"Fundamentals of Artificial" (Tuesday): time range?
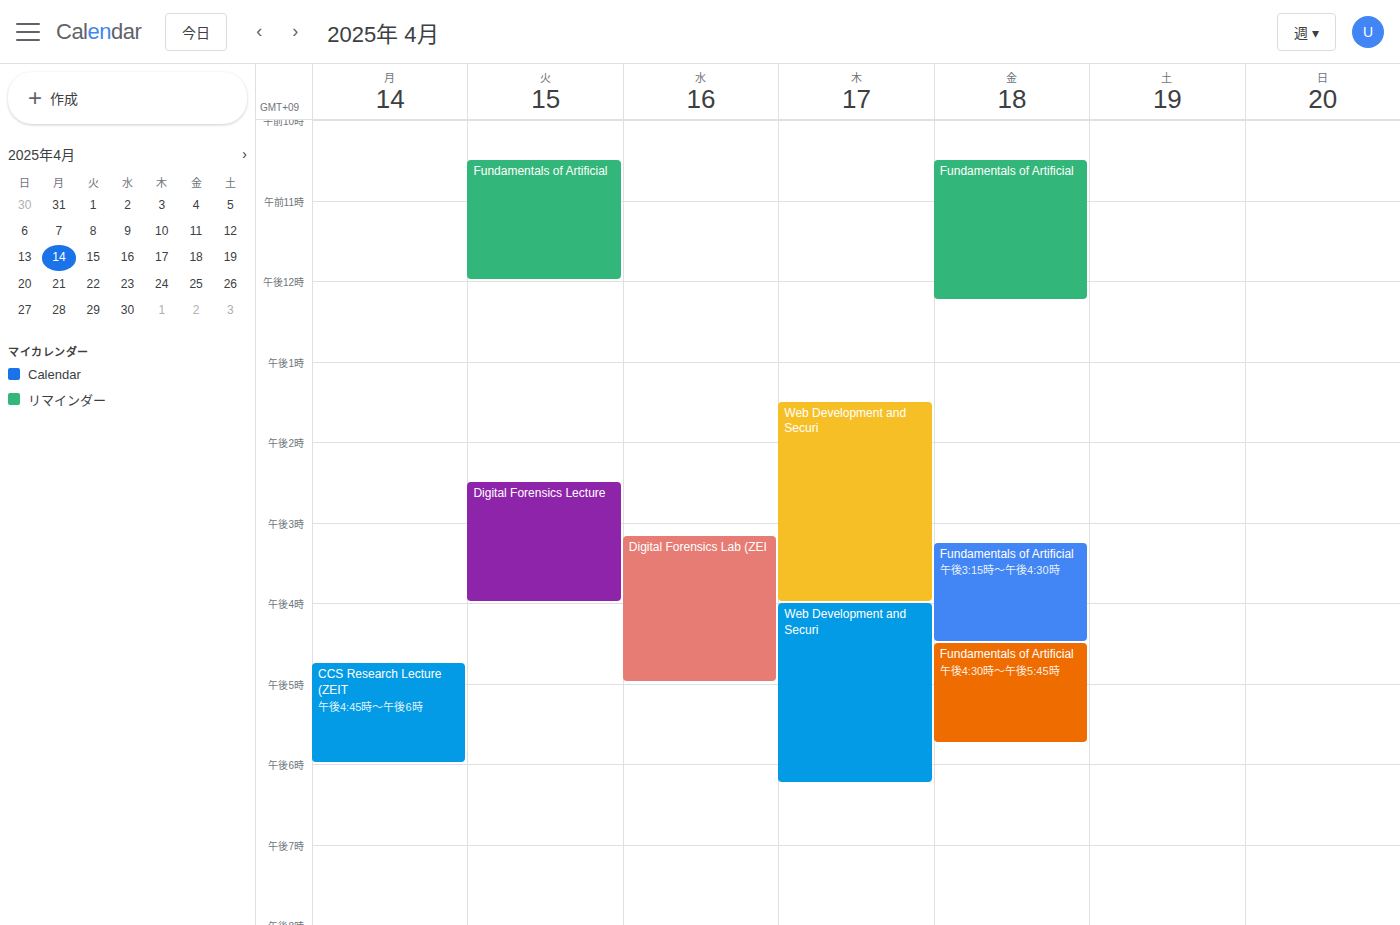
10:30 AM to 12:00 PM